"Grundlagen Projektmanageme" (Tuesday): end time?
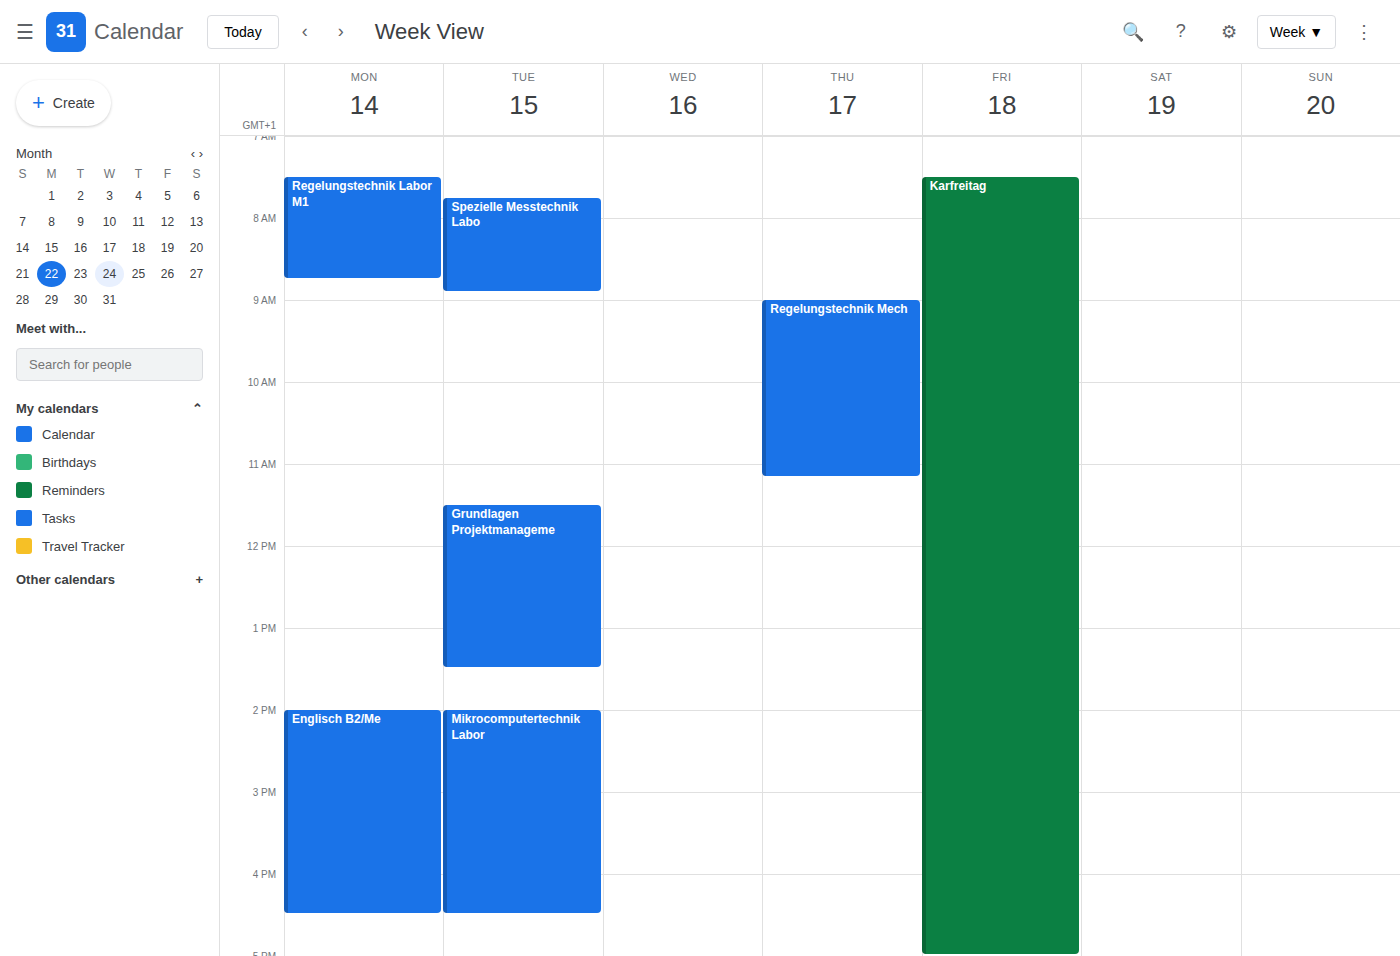
13:30